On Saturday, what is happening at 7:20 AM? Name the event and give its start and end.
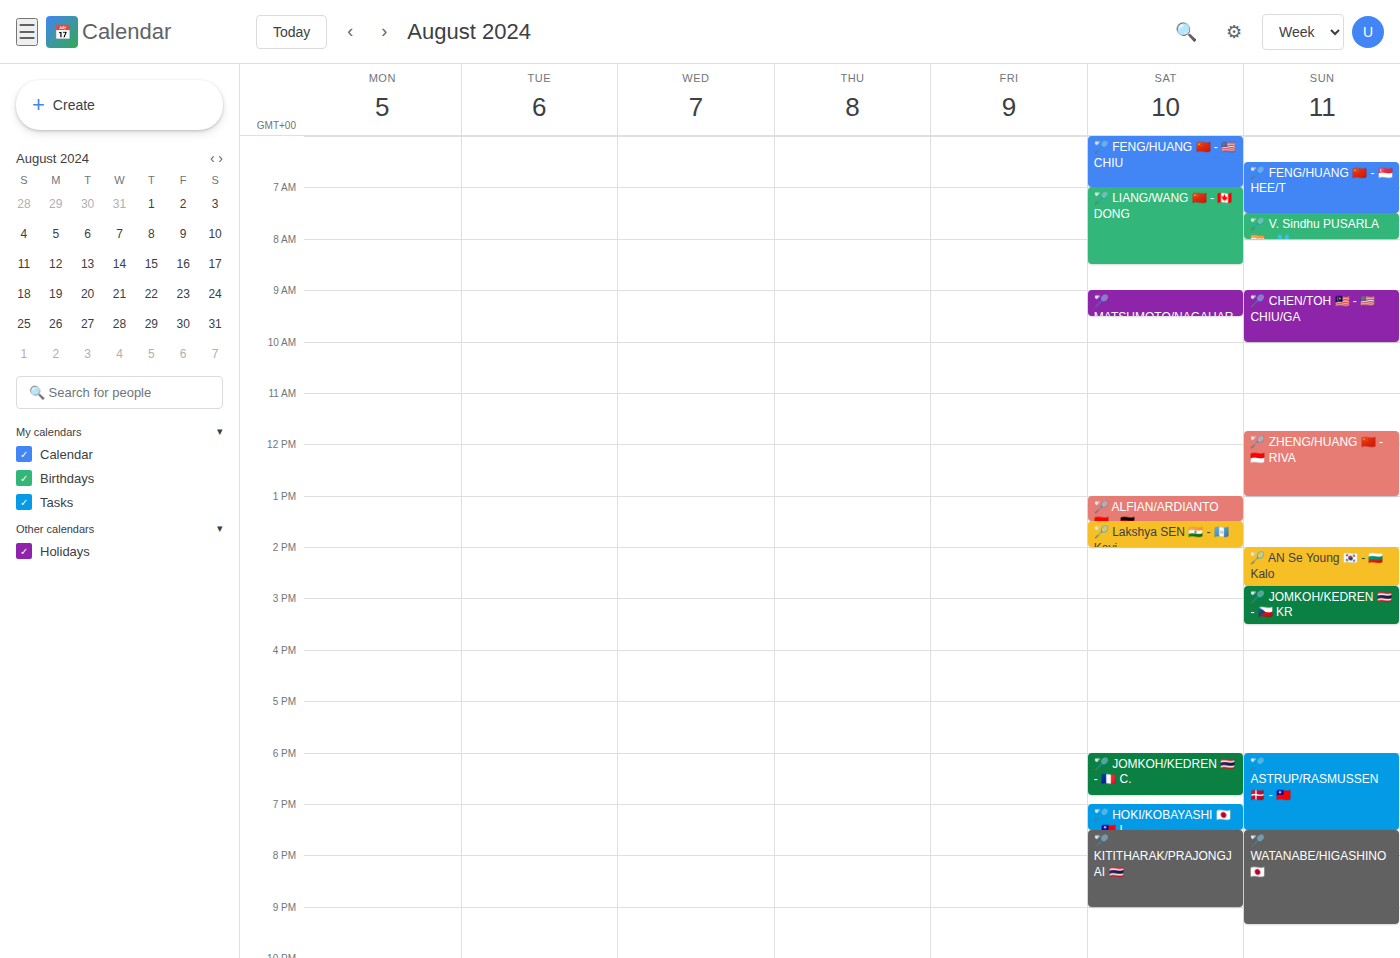
"🏸 LIANG/WANG 🇨🇳 - 🇨🇦 DONG", 7:00 AM to 8:30 AM